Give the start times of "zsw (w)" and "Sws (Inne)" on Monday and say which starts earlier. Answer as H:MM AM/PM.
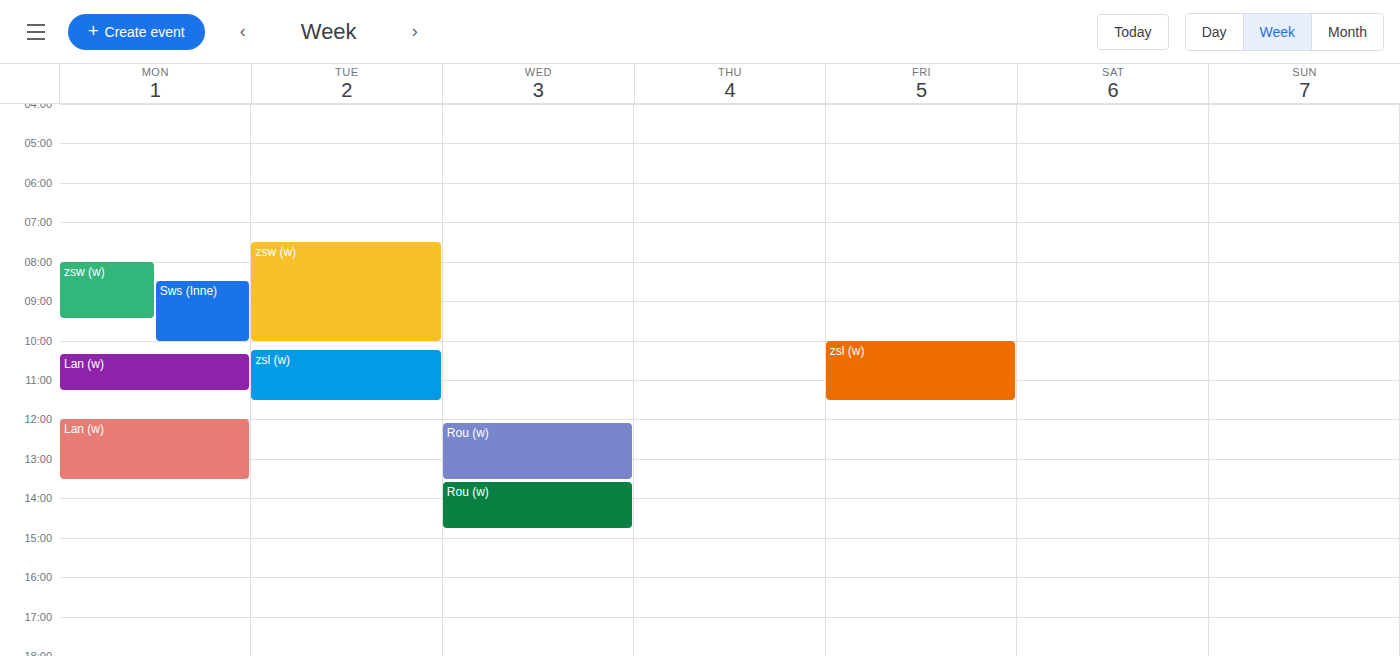
"zsw (w)" 8:00 AM; "Sws (Inne)" 8:30 AM.